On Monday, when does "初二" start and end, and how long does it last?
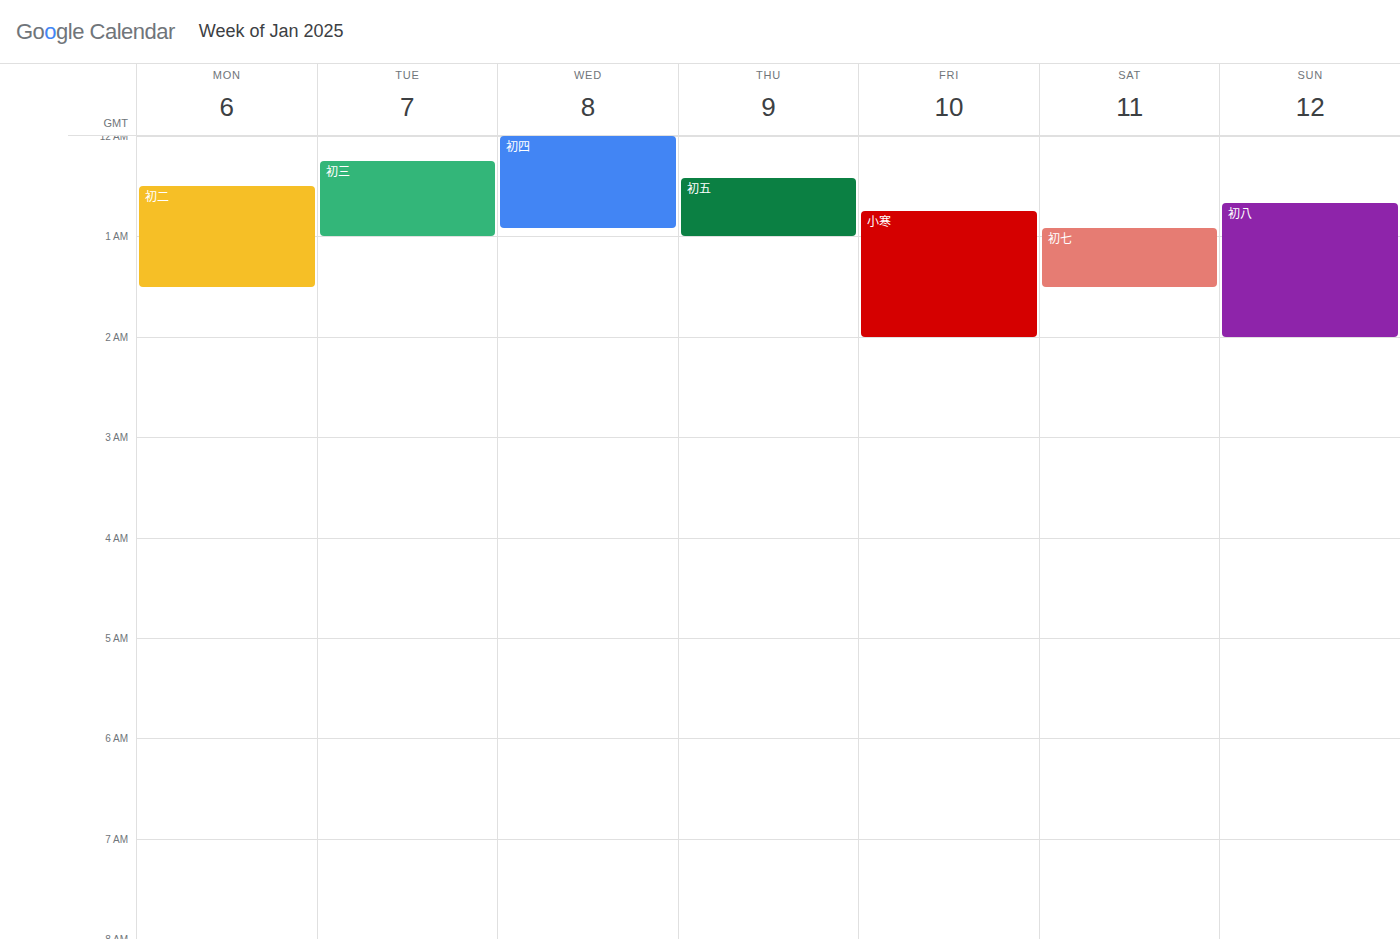
12:30 AM to 1:30 AM, 1 hour